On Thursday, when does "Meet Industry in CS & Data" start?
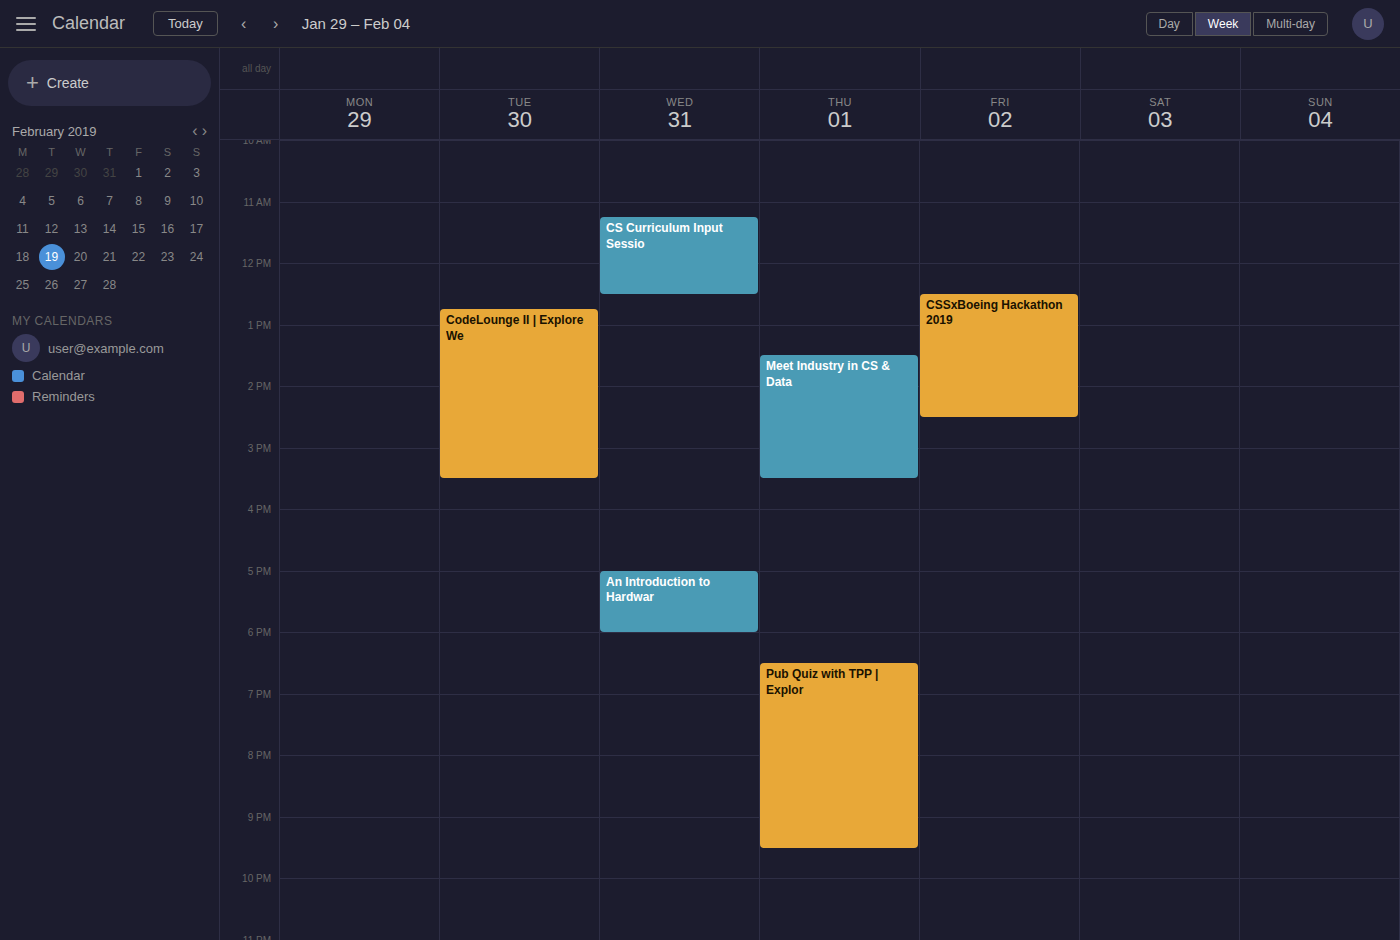
1:30 PM